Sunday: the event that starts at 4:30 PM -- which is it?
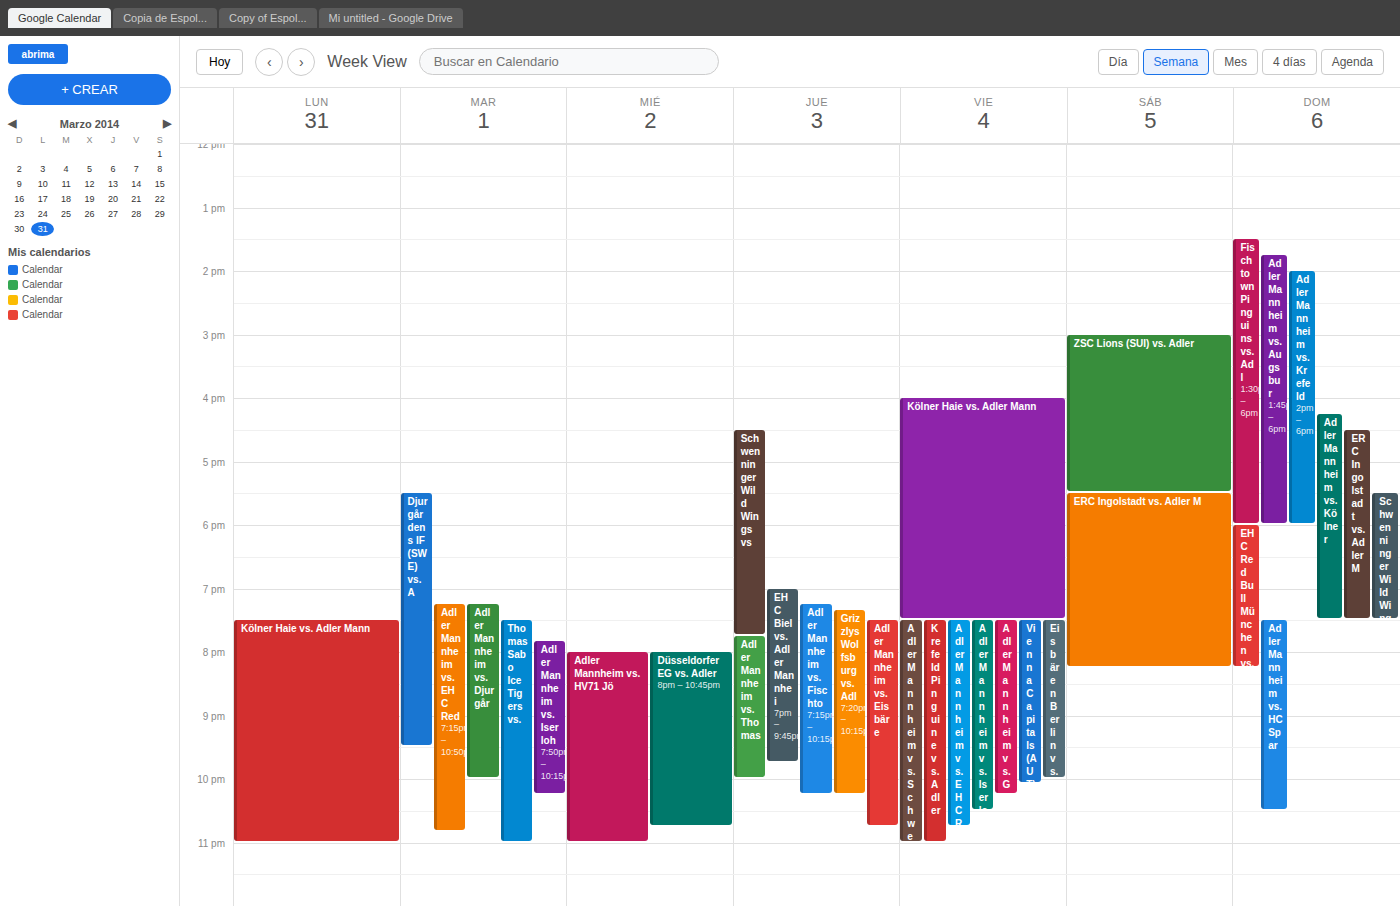
"ERC Ingolstadt vs. Adler M"